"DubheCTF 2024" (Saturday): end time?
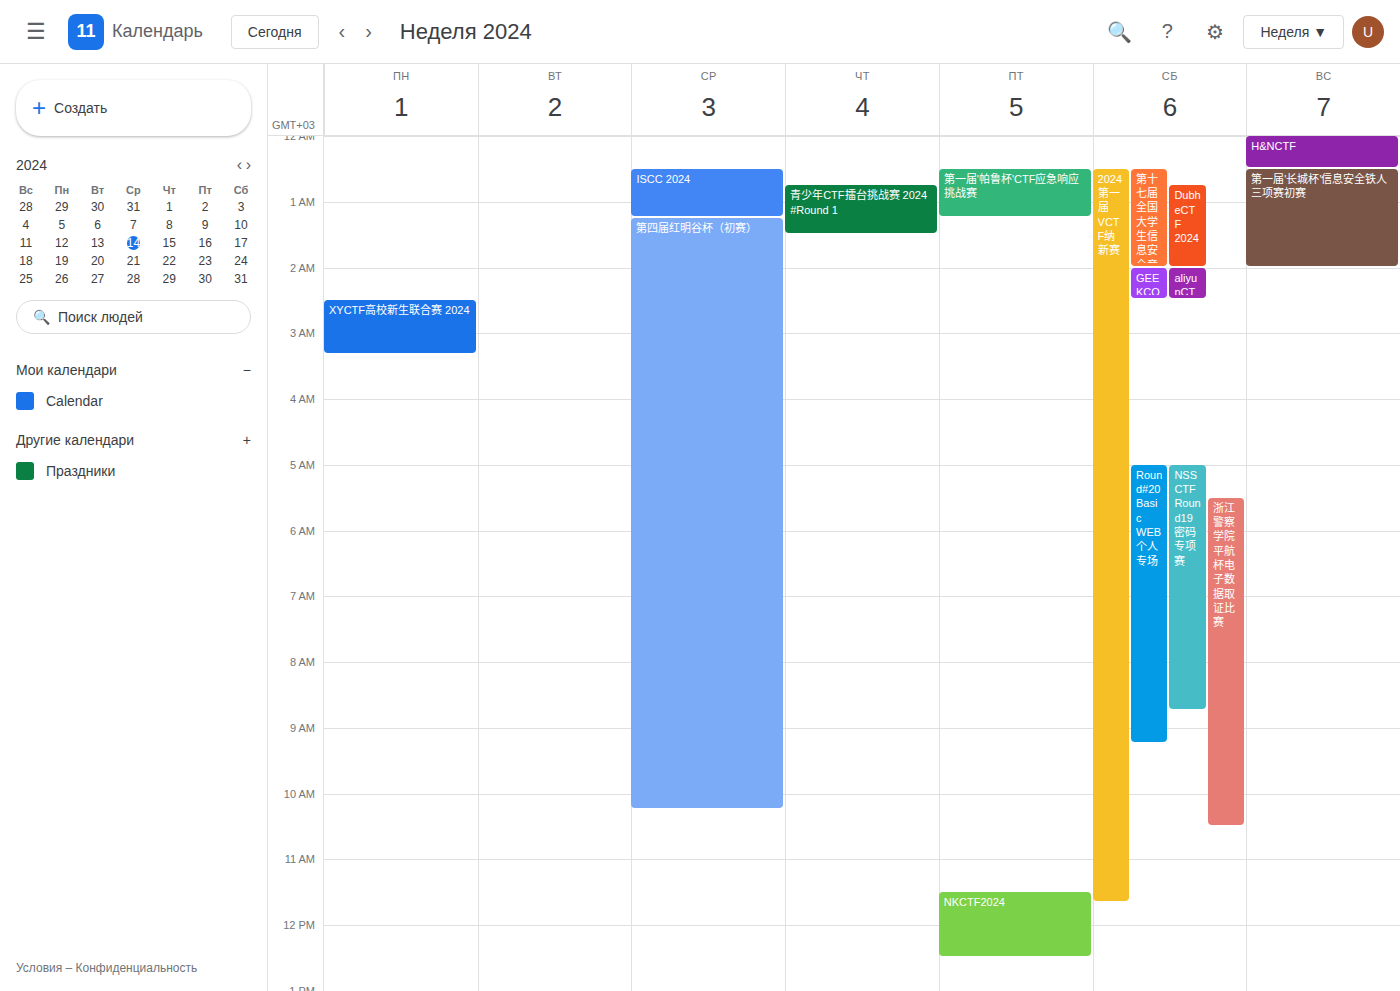
2:00 AM